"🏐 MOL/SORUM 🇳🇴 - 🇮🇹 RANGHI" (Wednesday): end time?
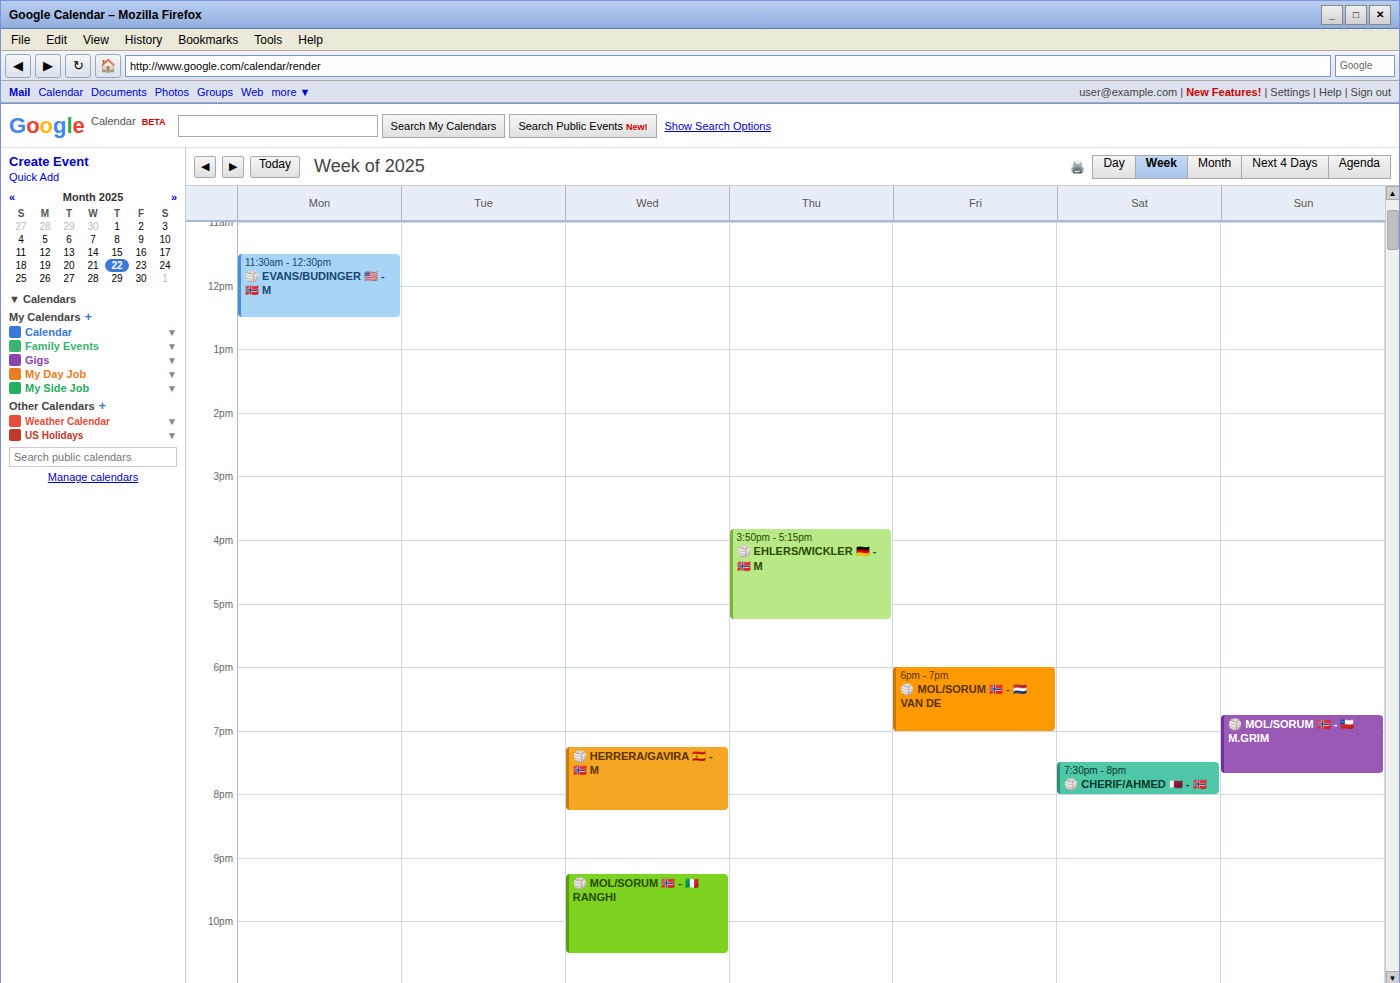
10:30 PM